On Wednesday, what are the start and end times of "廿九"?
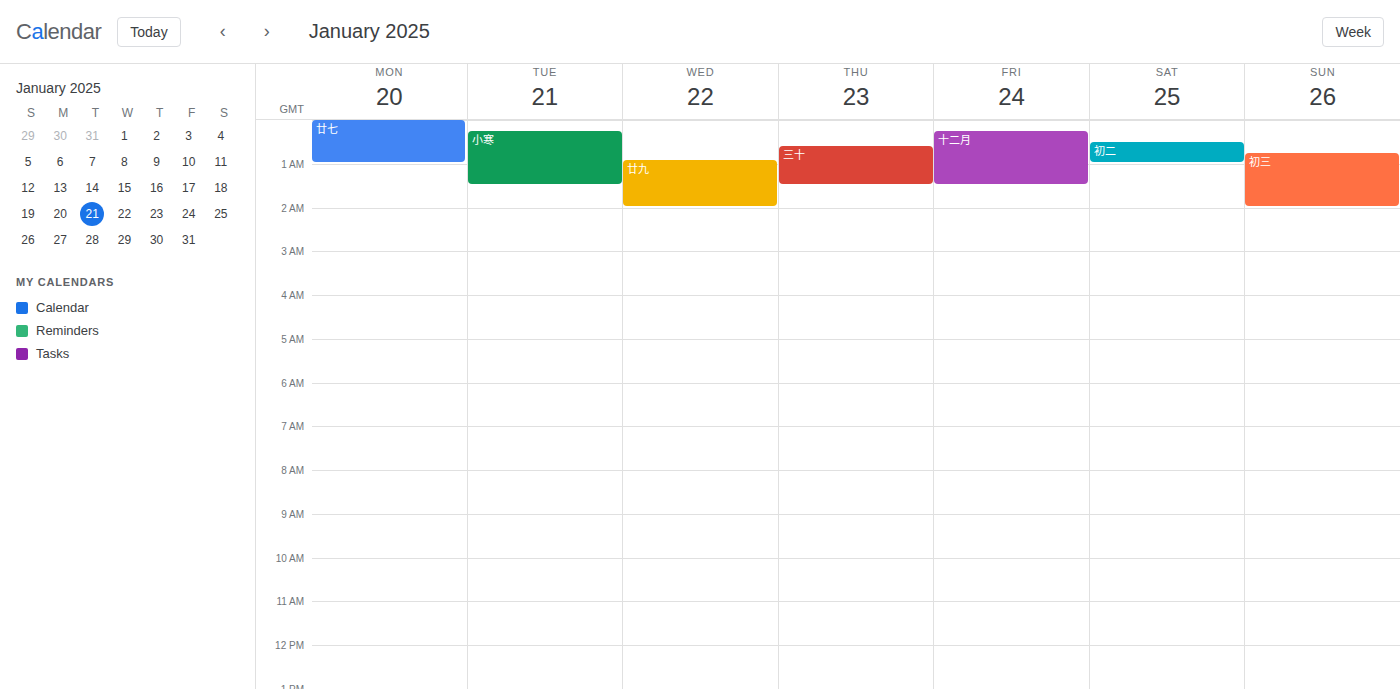
12:55 AM to 2:00 AM